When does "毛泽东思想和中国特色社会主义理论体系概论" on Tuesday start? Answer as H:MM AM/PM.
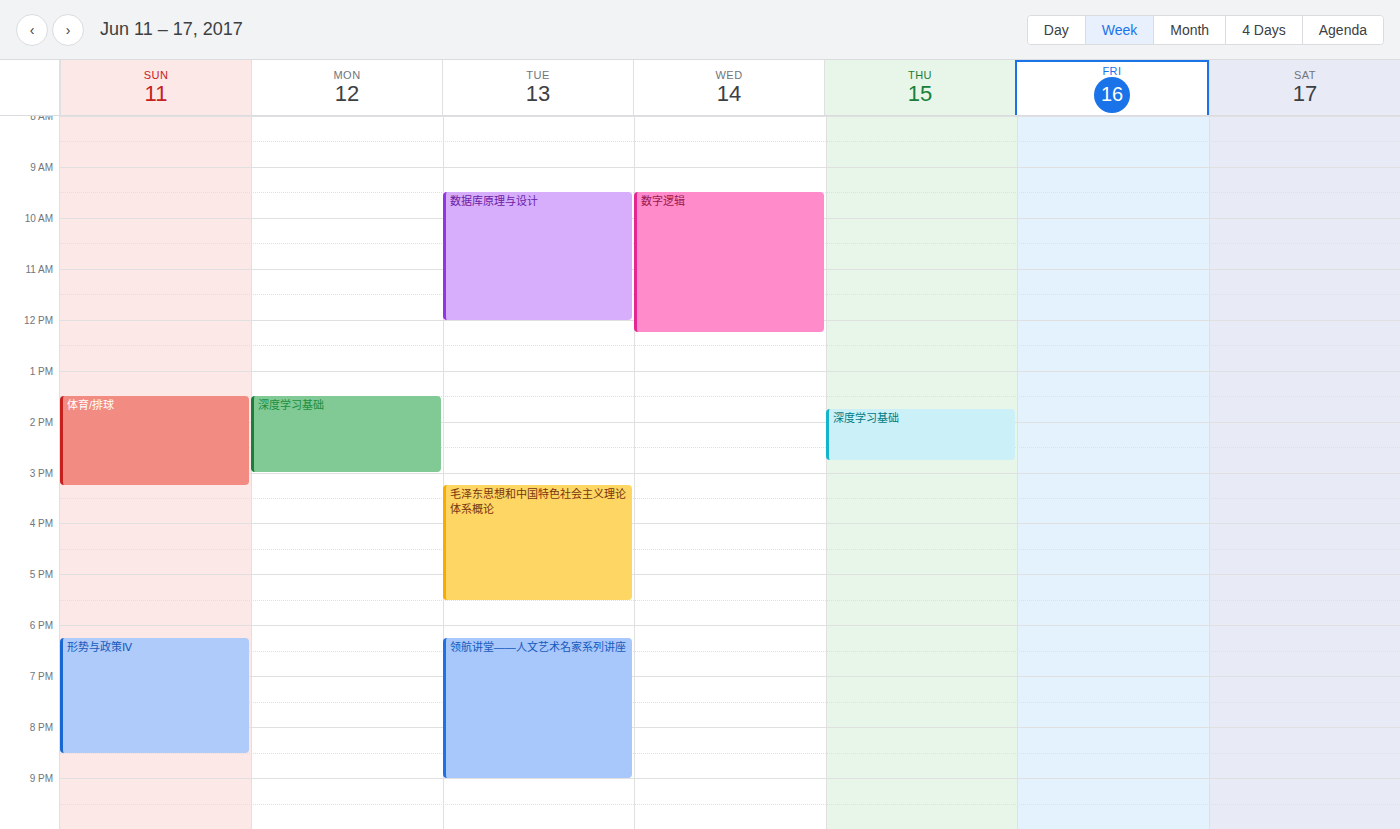
3:15 PM